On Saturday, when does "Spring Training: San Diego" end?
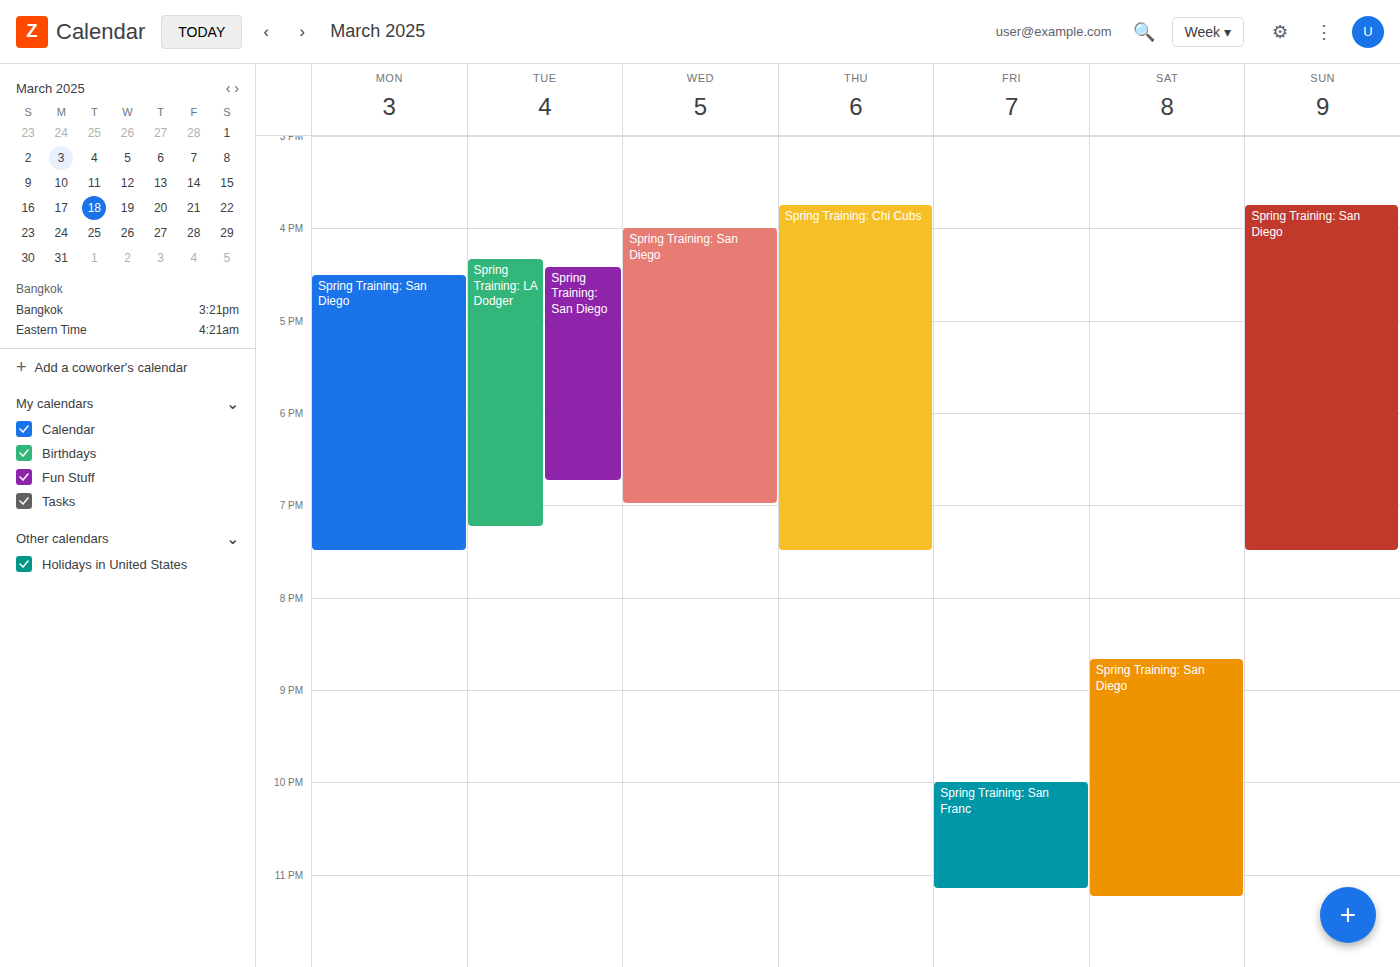
11:15 PM